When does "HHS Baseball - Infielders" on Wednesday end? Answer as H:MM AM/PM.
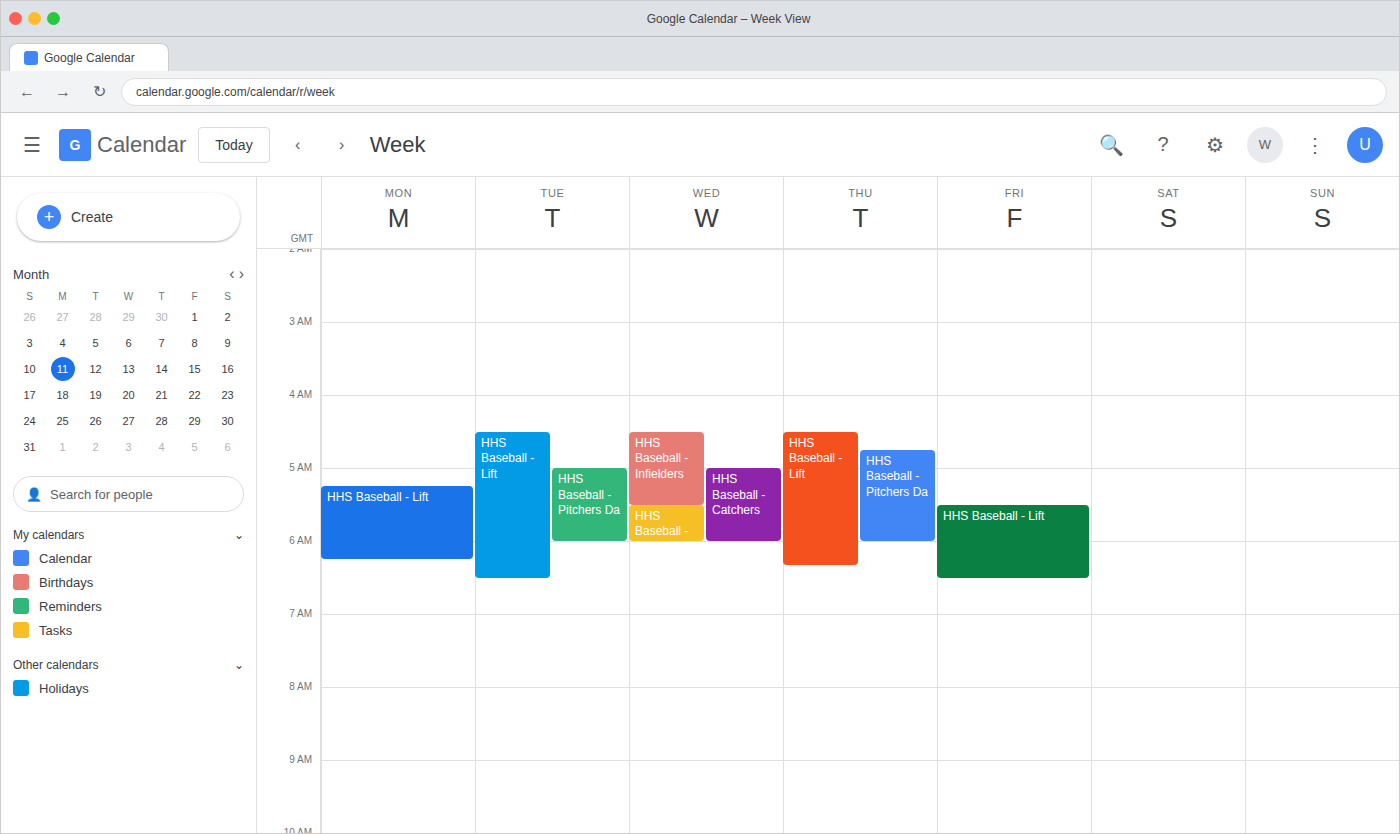
5:30 AM